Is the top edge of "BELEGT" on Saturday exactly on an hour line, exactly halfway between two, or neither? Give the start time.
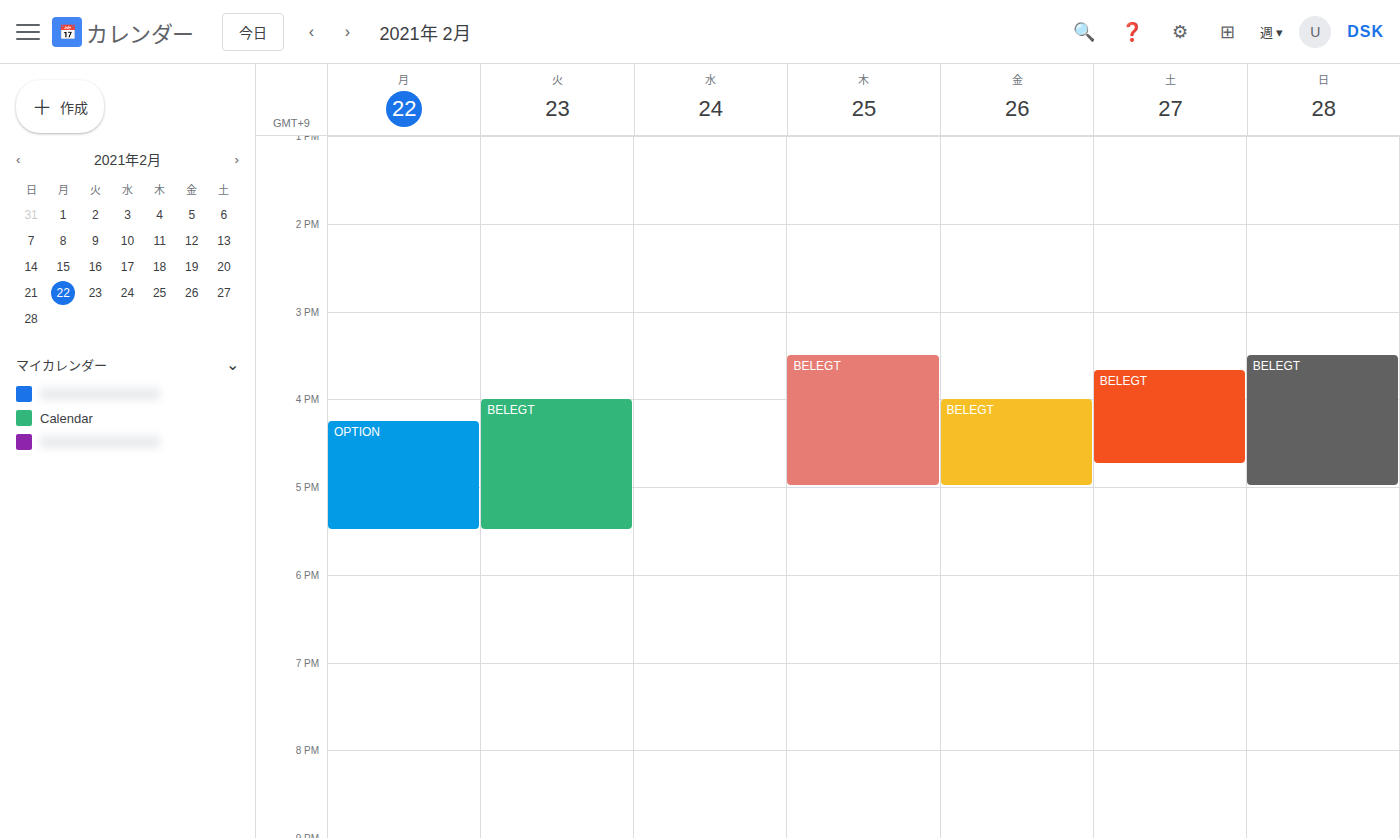
3:40 PM -- neither: 40 minutes below the 3 PM line and 20 minutes above the 4 PM line.